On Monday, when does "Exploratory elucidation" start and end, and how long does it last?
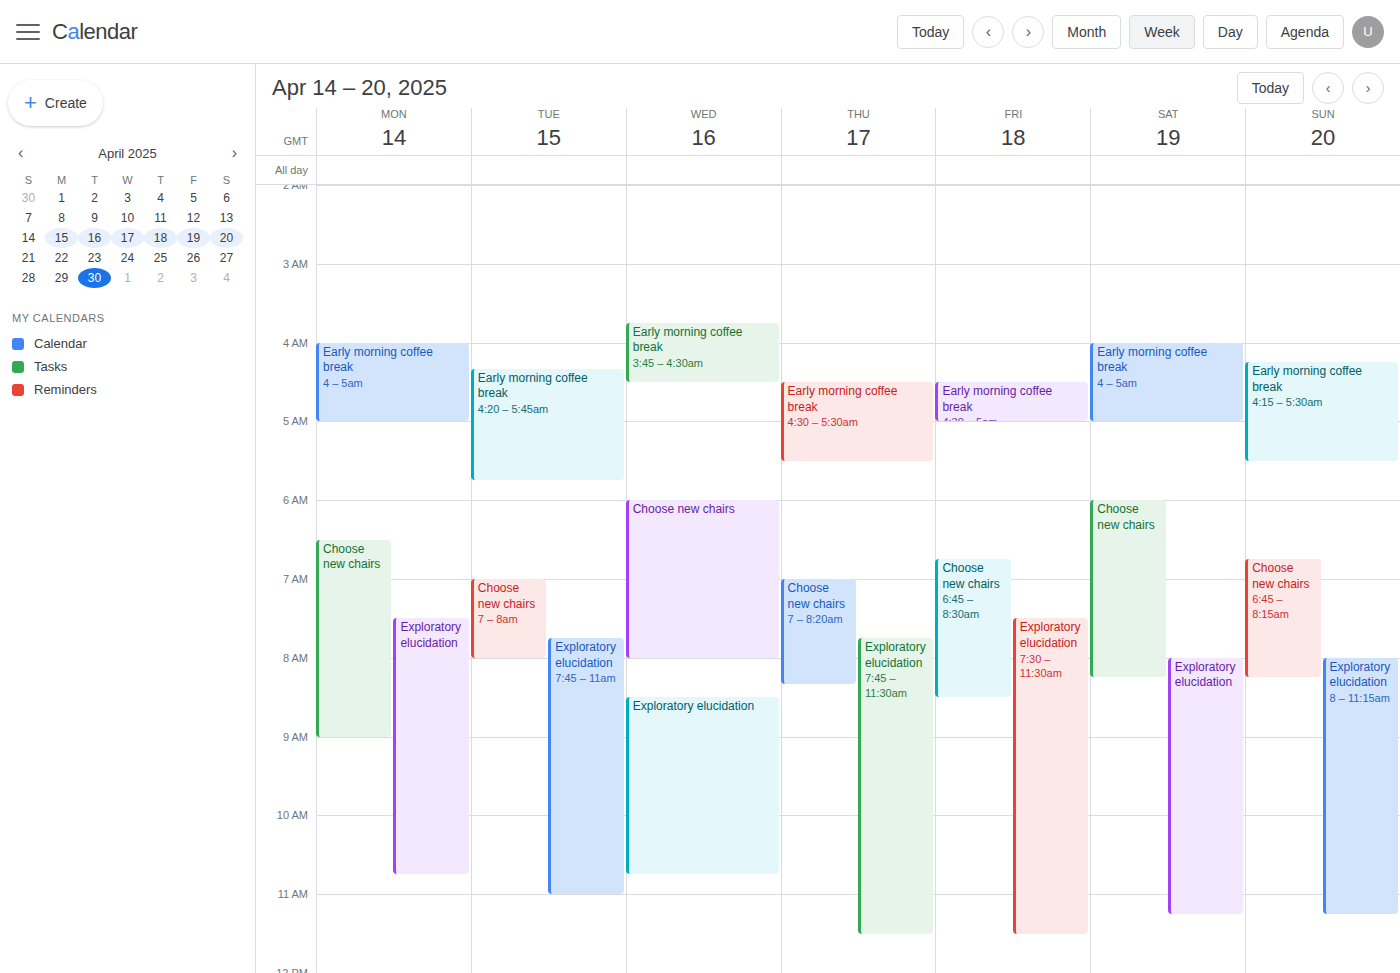
7:30 AM to 10:45 AM, 3 hours 15 minutes